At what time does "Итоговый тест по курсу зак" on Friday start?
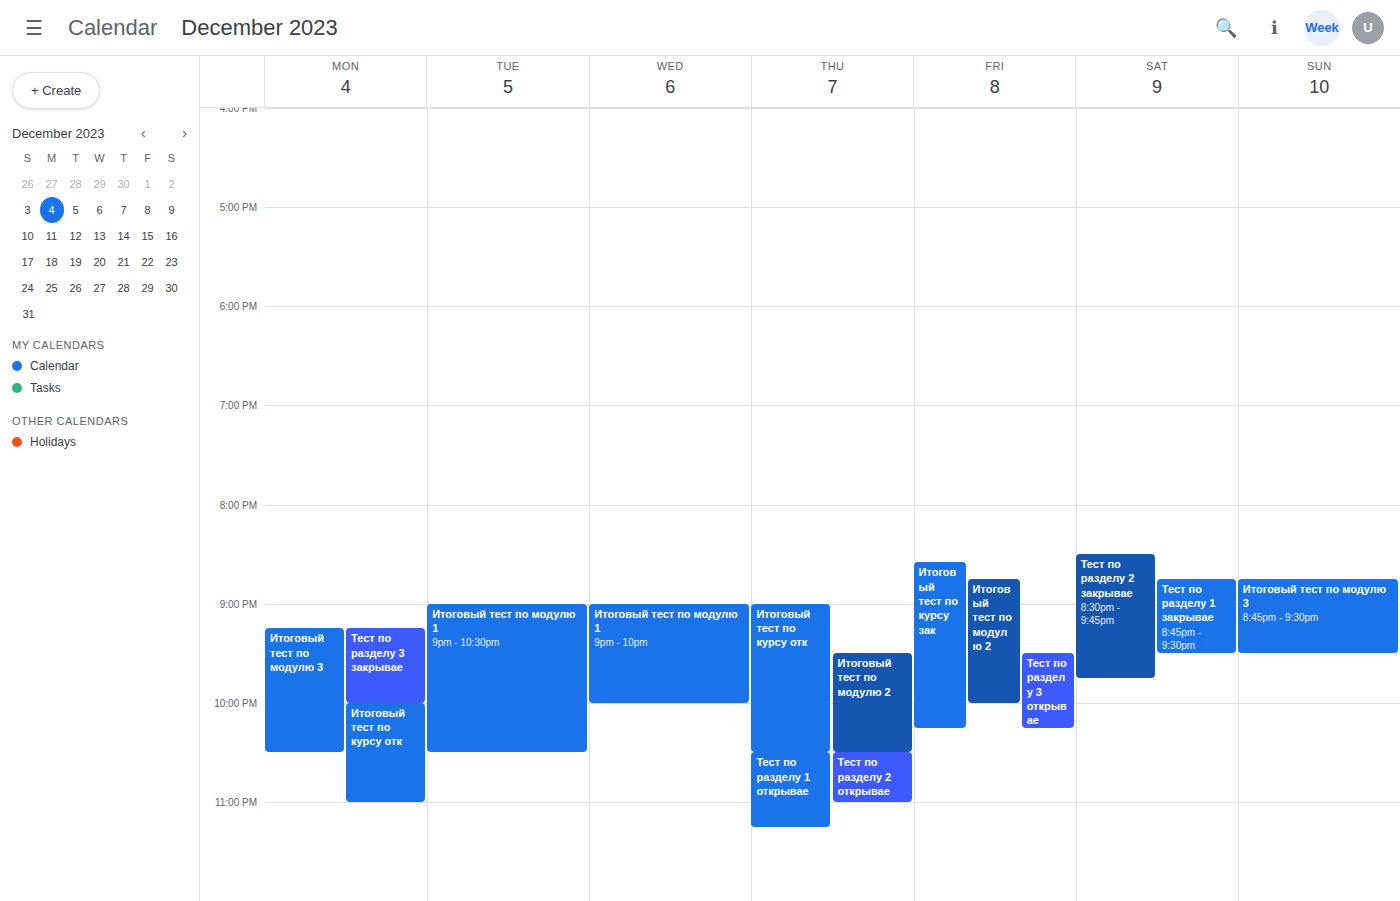
20:35